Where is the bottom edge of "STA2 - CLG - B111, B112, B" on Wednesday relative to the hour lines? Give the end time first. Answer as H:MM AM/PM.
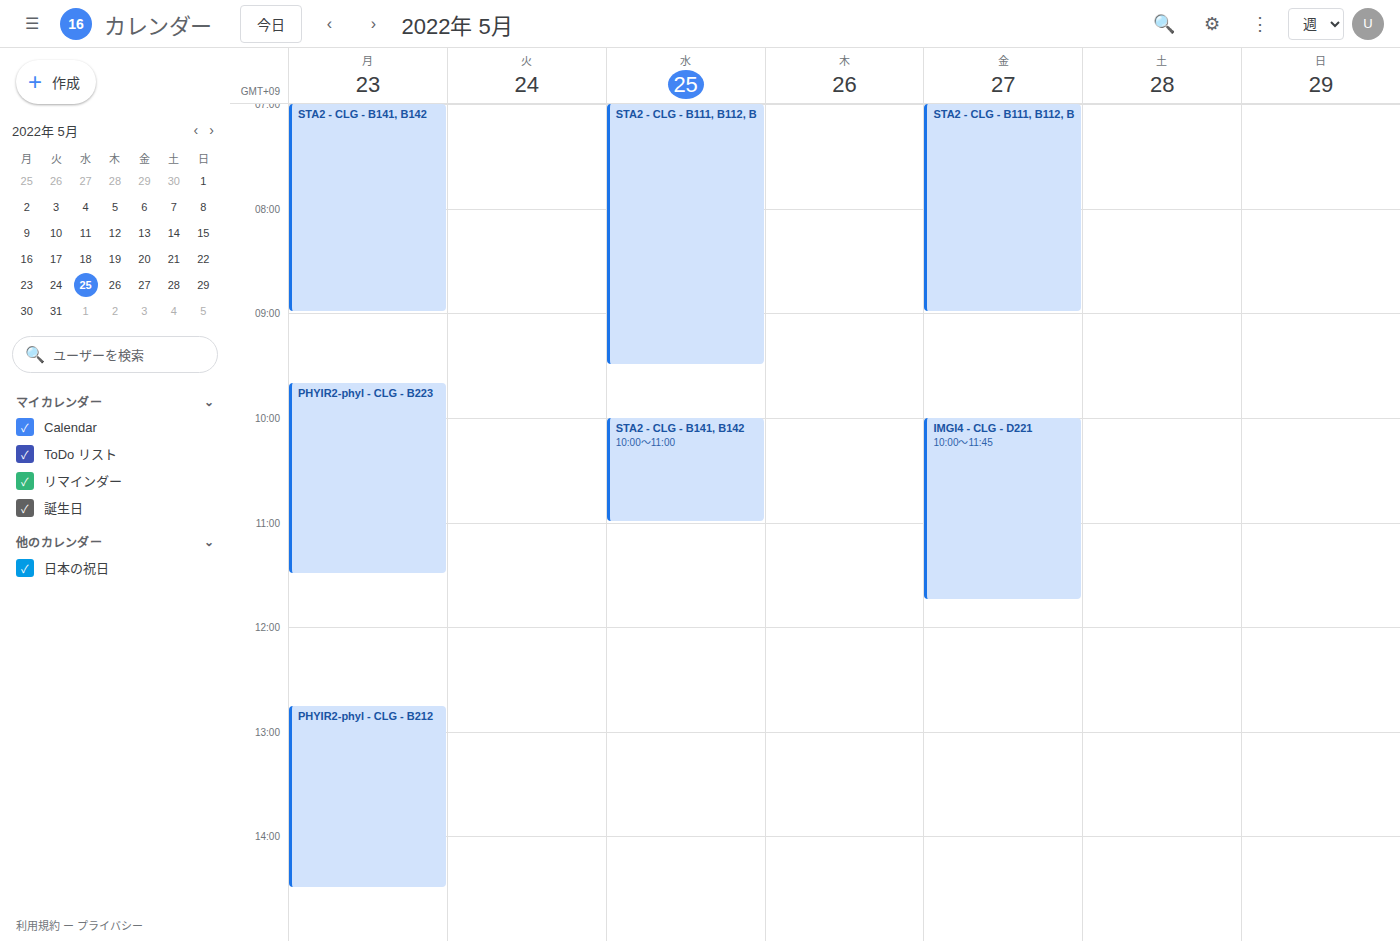
9:30 AM -- halfway between the 9 AM and 10 AM lines.